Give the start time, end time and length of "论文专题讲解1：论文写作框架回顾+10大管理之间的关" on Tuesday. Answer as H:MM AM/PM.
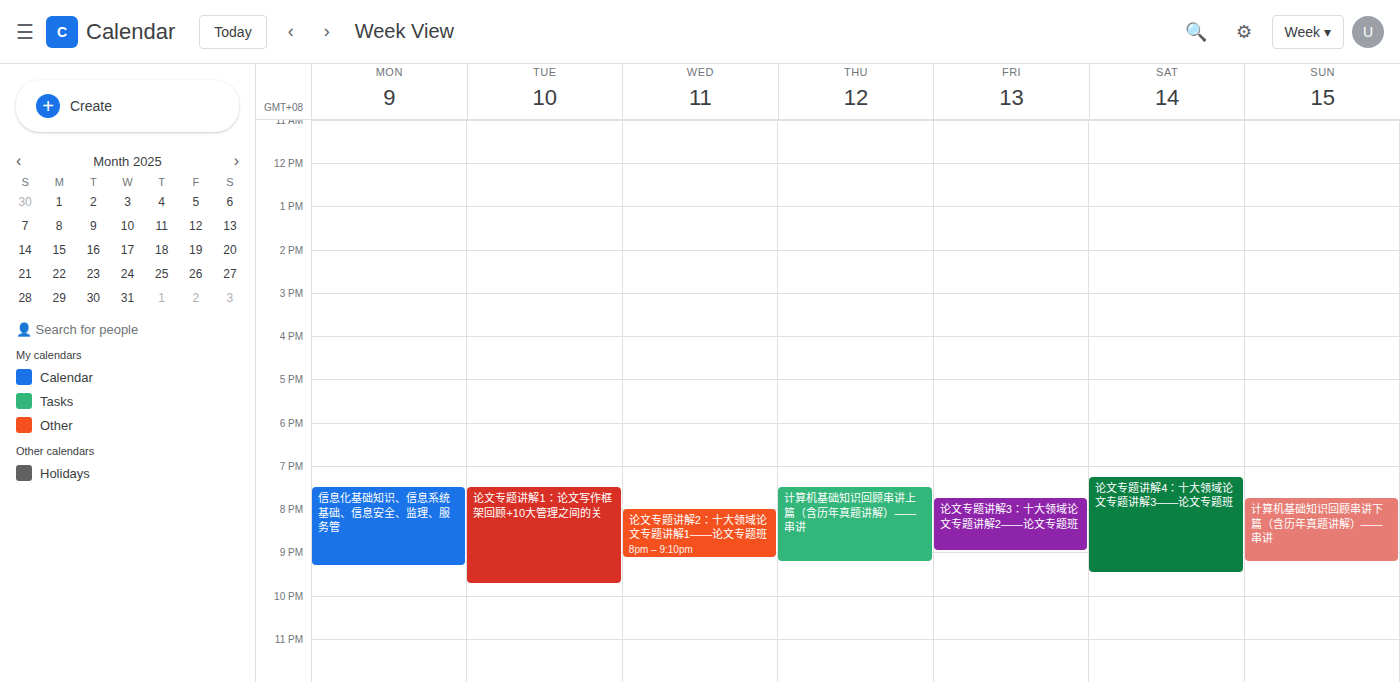
7:30 PM to 9:45 PM, 2 hours 15 minutes